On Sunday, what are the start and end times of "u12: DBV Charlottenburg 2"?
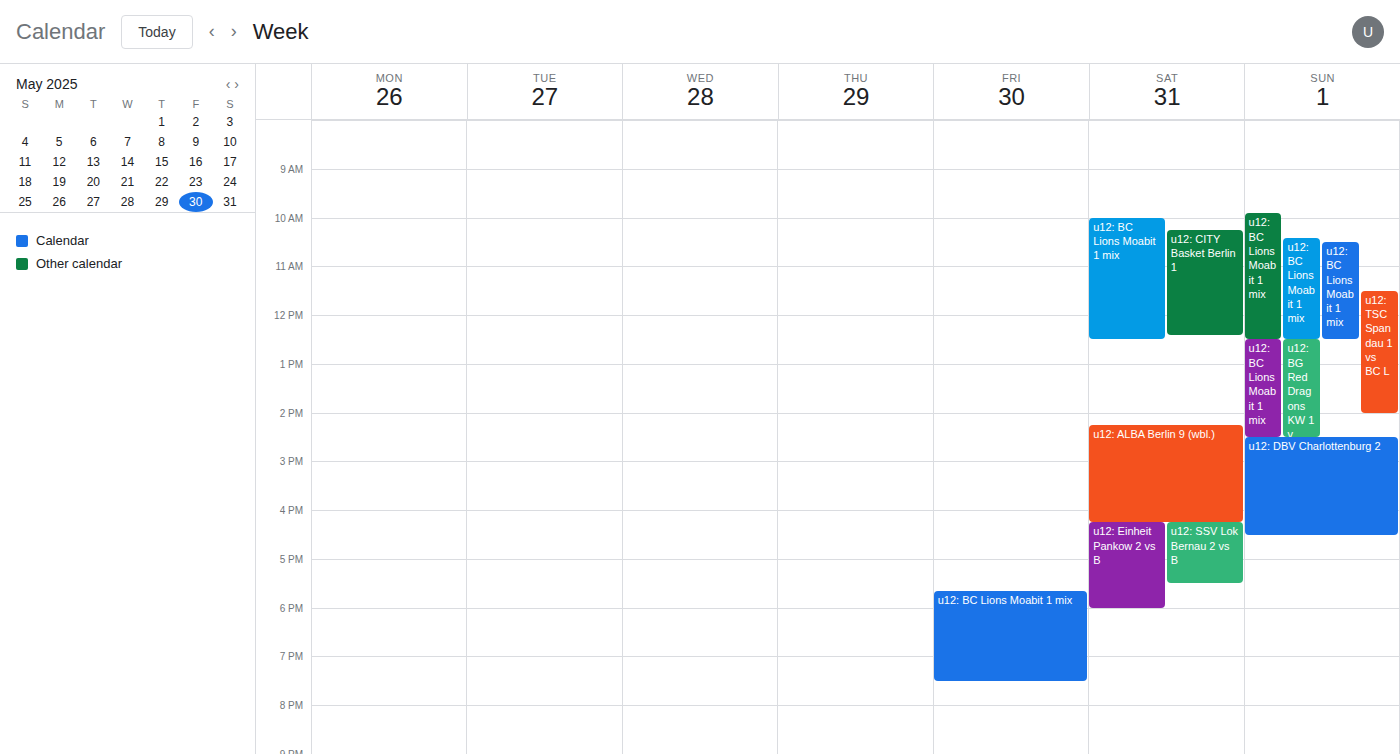
14:30 to 16:30